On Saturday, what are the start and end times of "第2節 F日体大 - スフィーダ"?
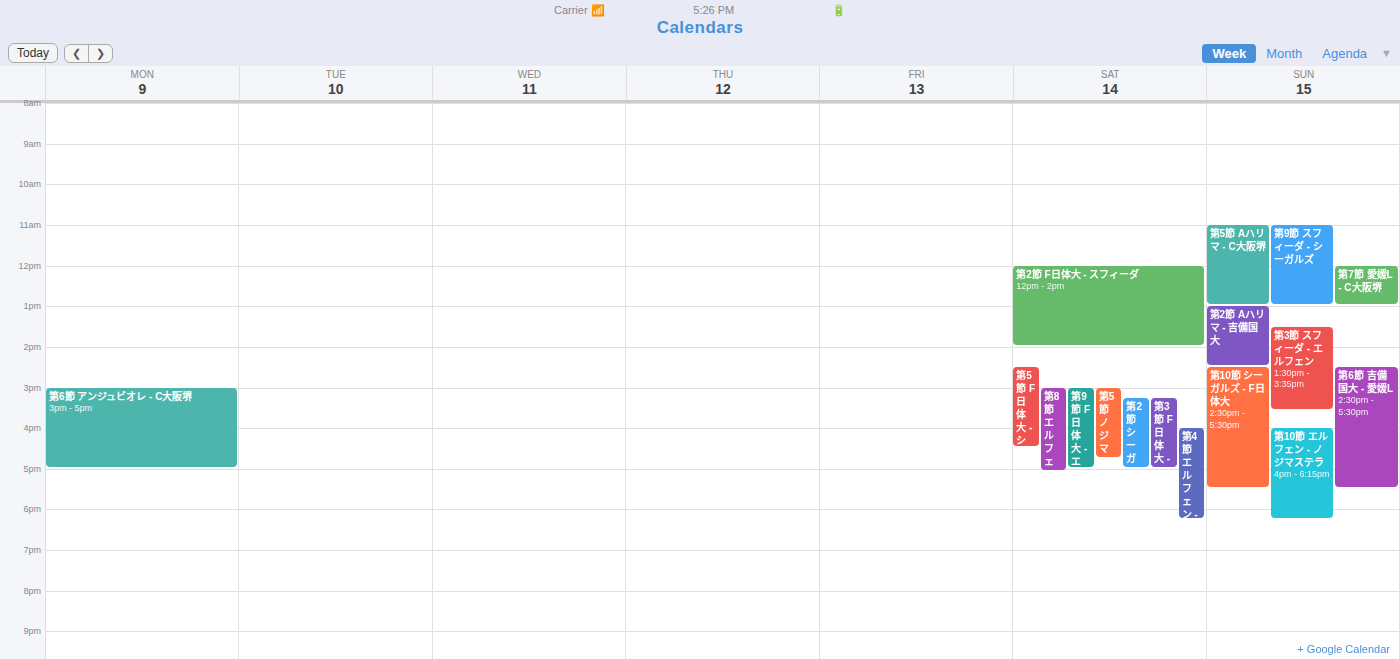
12:00 PM to 2:00 PM